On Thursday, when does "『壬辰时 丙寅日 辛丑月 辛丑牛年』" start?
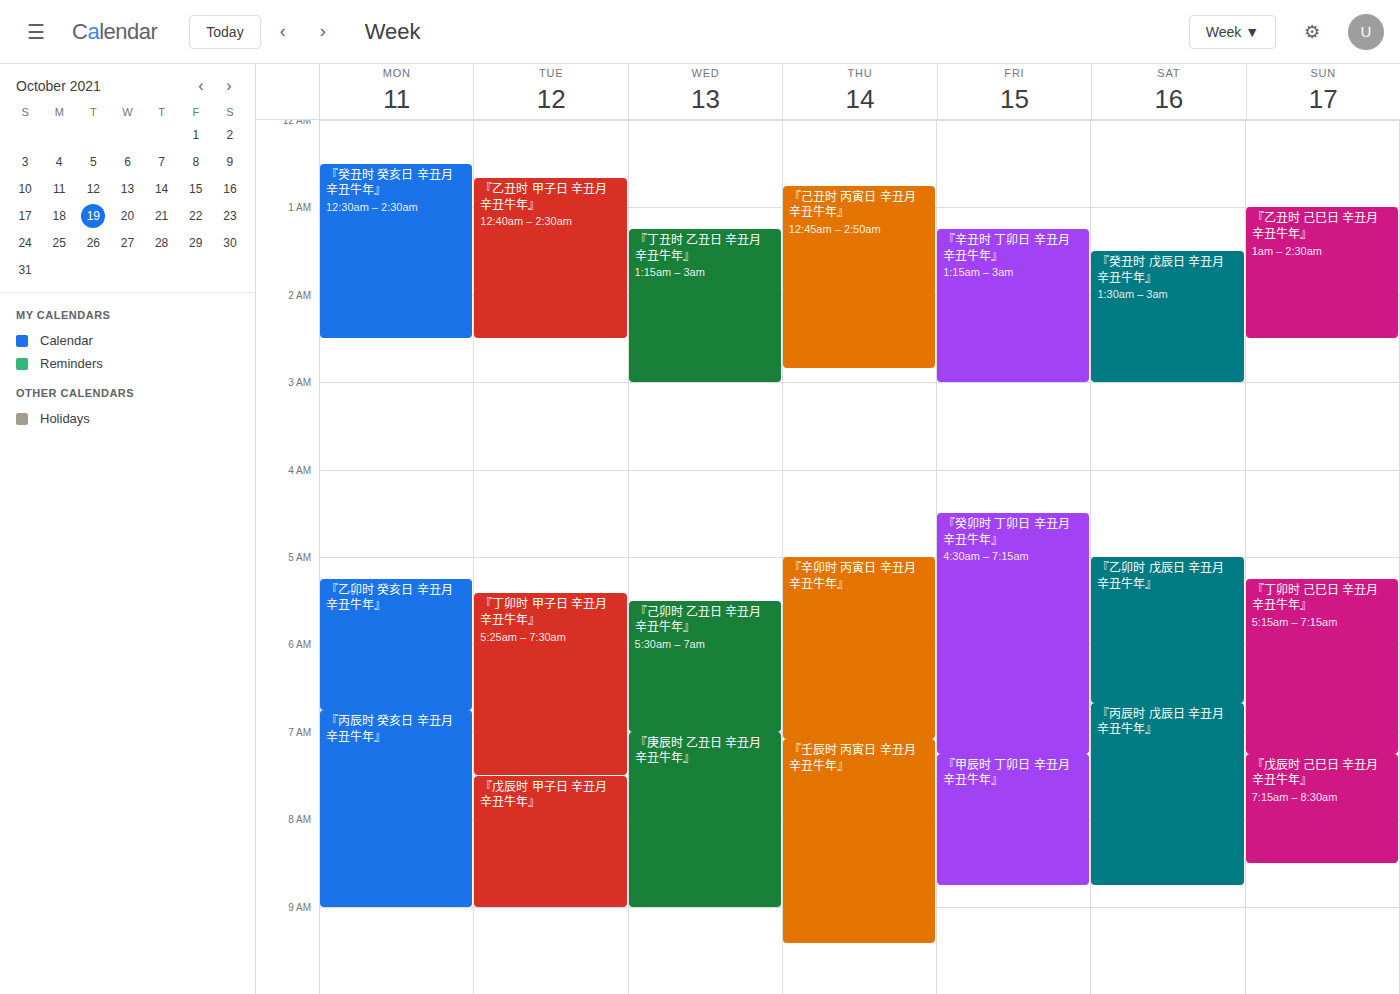
7:05 AM